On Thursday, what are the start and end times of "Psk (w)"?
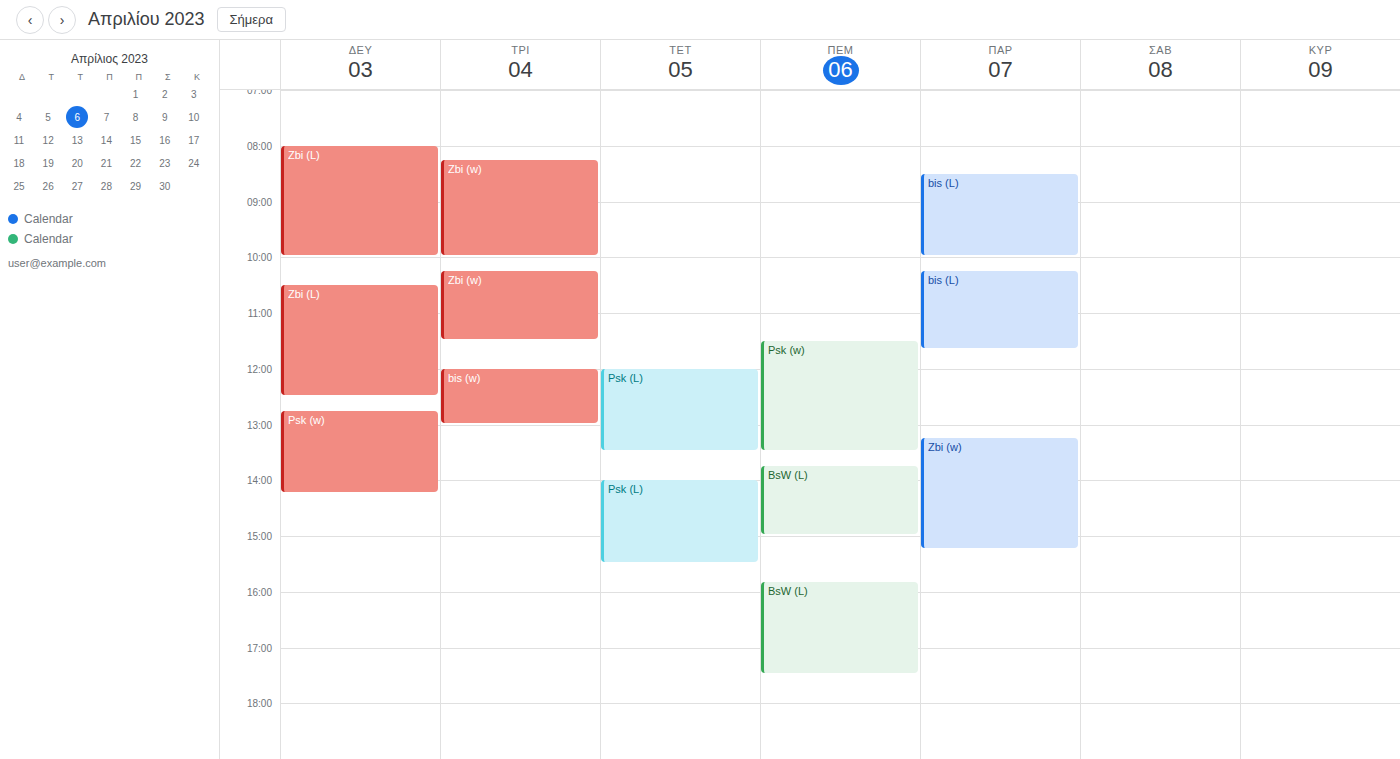
11:30 to 13:30